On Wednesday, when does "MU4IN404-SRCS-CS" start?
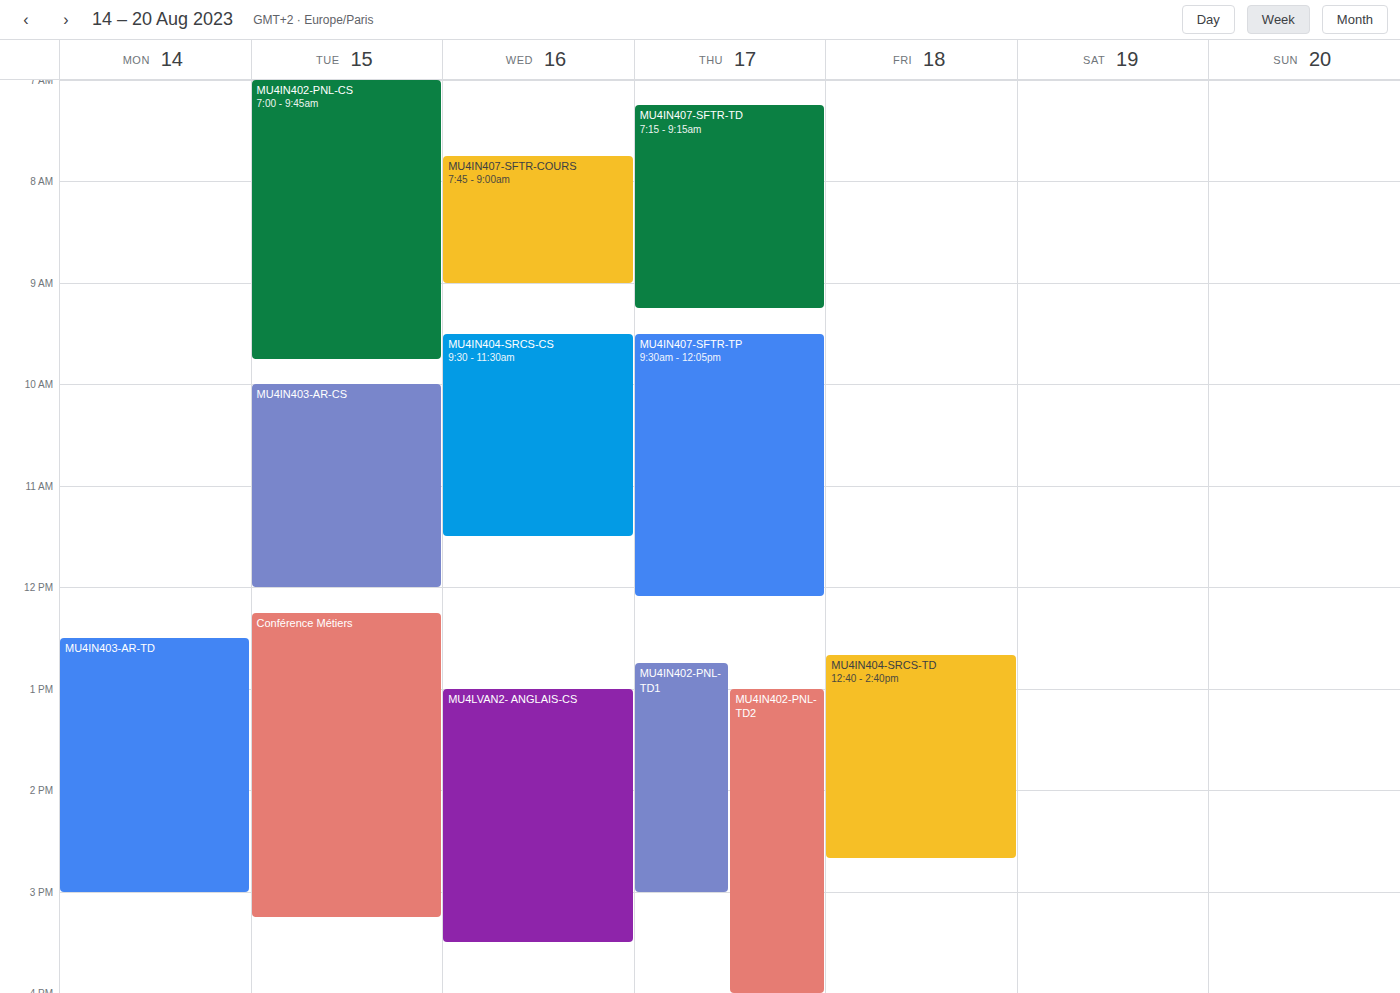
09:30